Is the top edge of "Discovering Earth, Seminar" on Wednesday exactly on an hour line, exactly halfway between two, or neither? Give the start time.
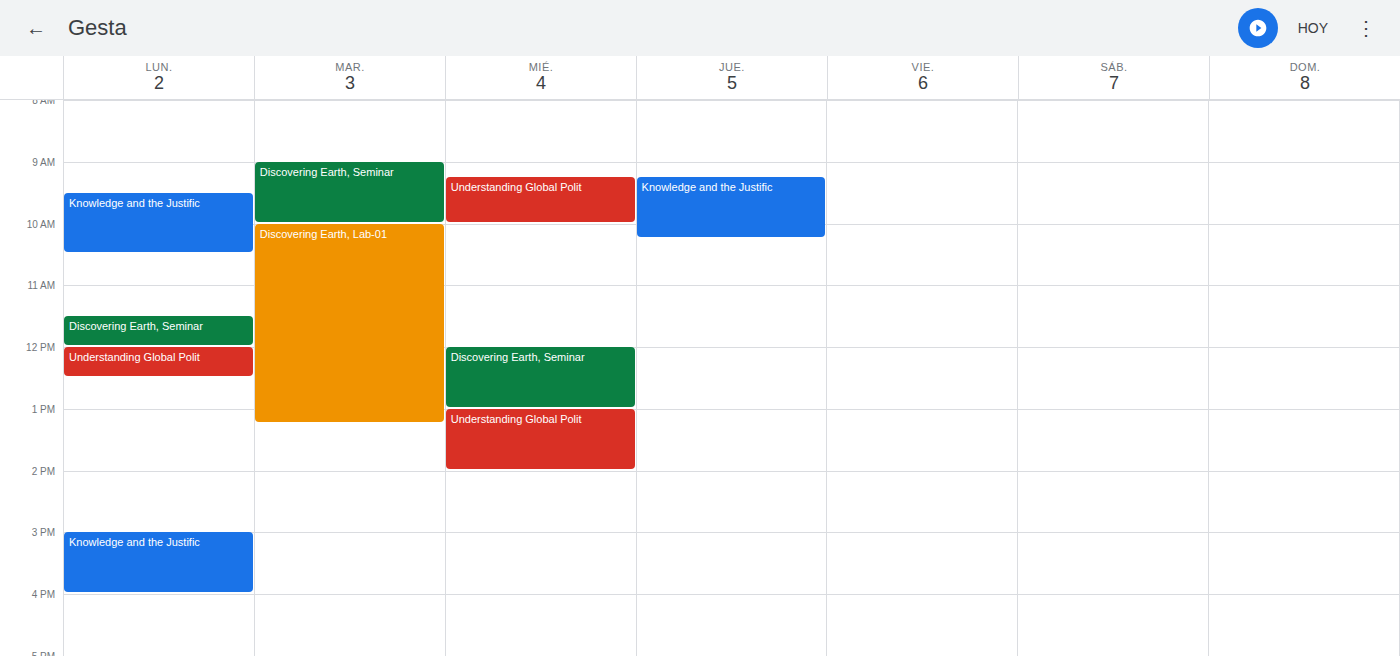
12:00 PM -- exactly on the 12 PM line.